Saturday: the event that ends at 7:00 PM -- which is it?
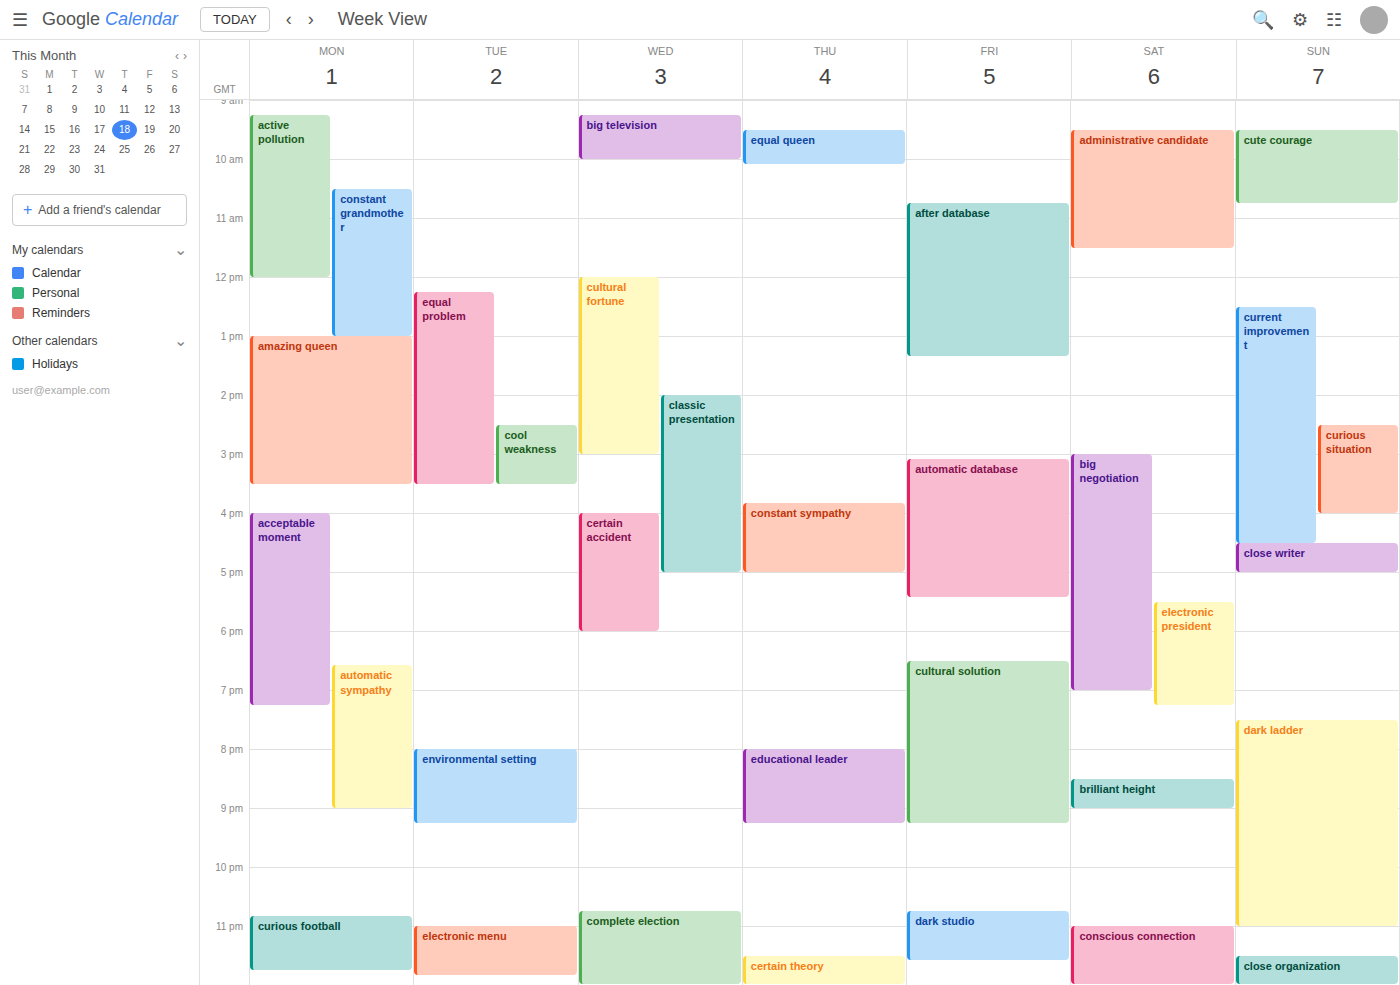
"big negotiation"